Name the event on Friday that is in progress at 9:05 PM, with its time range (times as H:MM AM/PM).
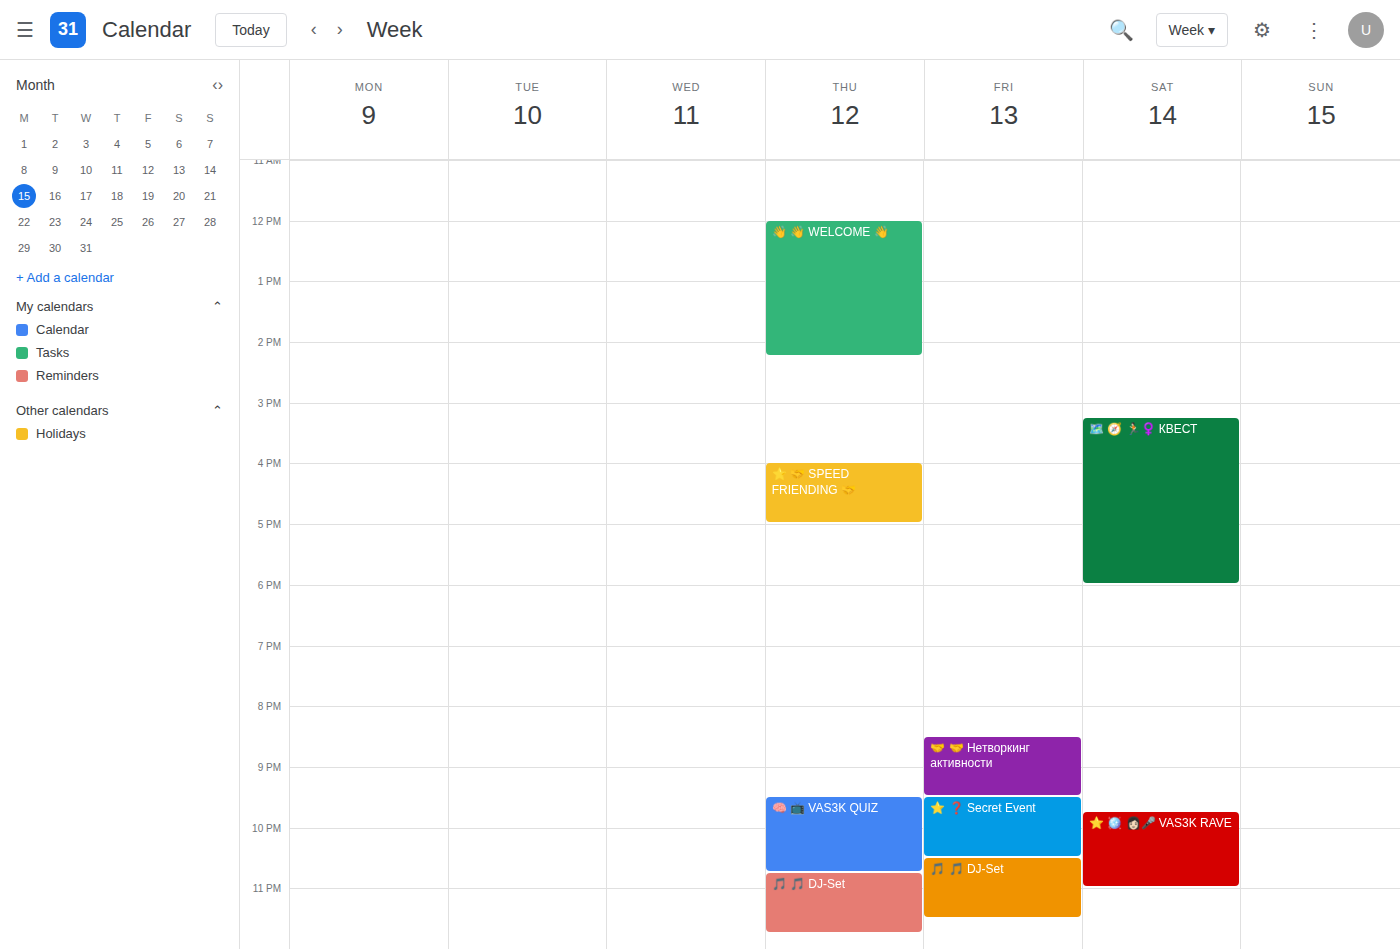
"🤝 🤝 Нетворкинг активности", 8:30 PM to 9:30 PM